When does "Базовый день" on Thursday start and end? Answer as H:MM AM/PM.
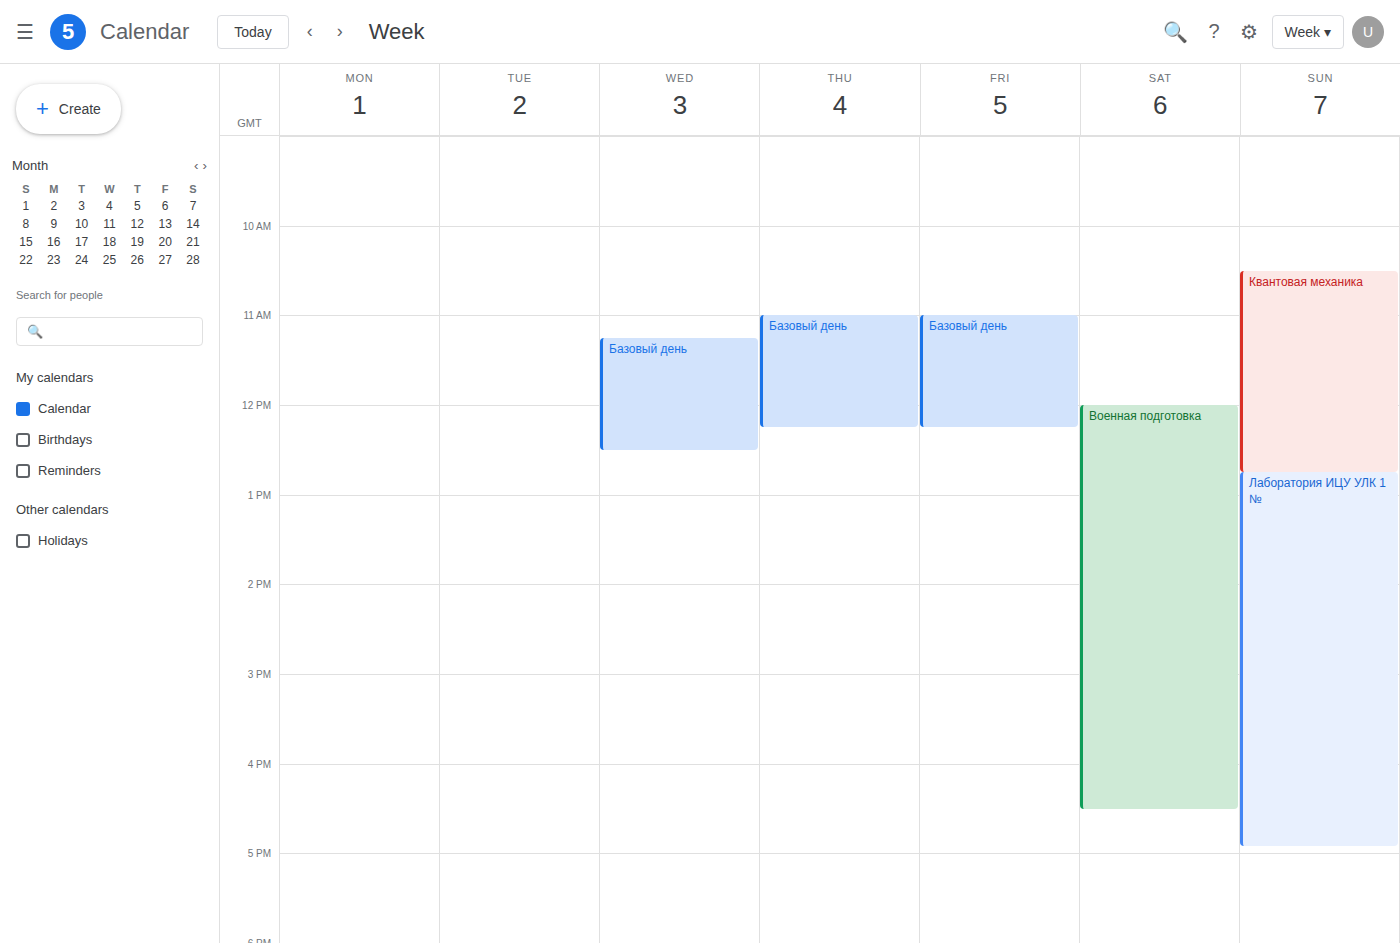
11:00 AM to 12:15 PM